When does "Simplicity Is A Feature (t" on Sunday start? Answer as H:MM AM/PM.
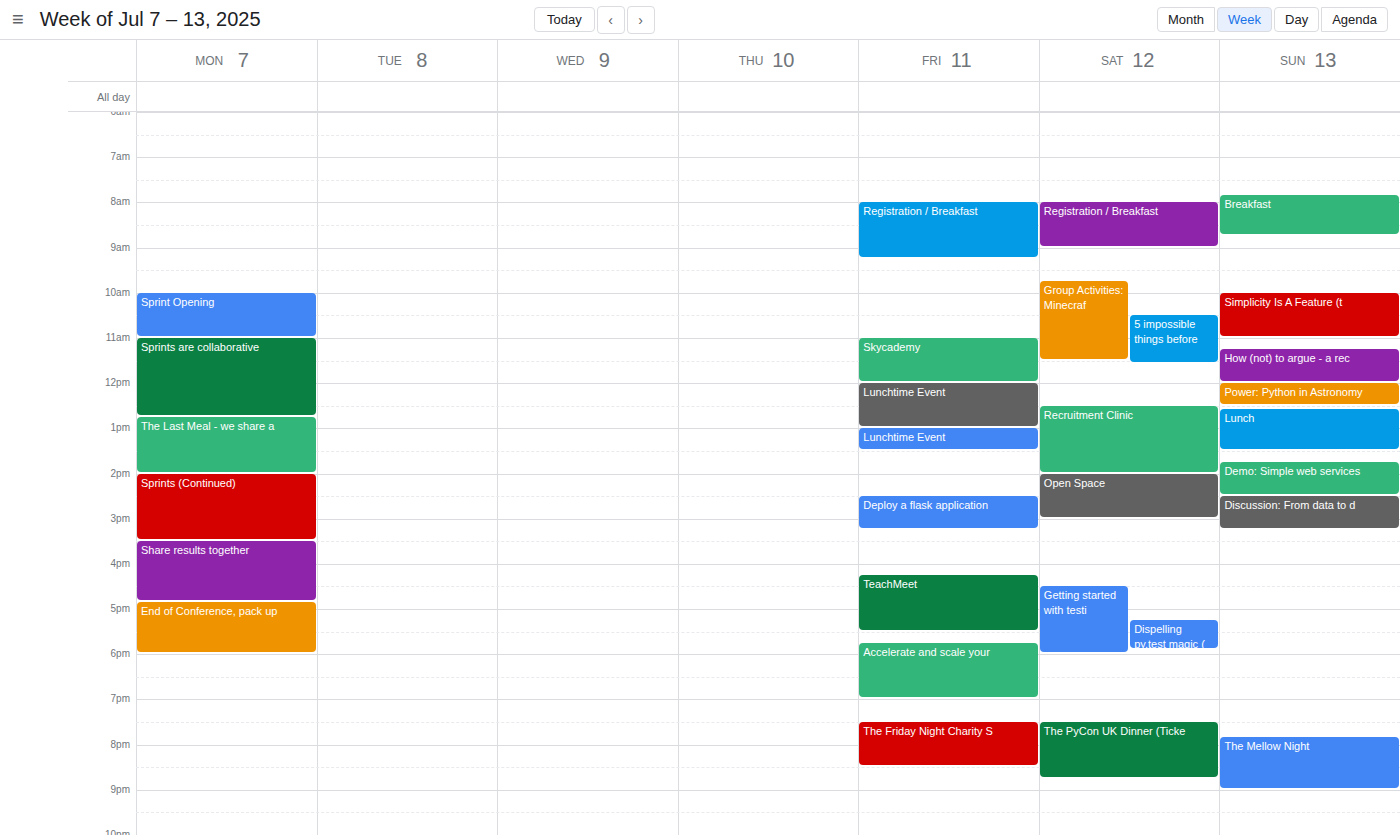
10:00 AM